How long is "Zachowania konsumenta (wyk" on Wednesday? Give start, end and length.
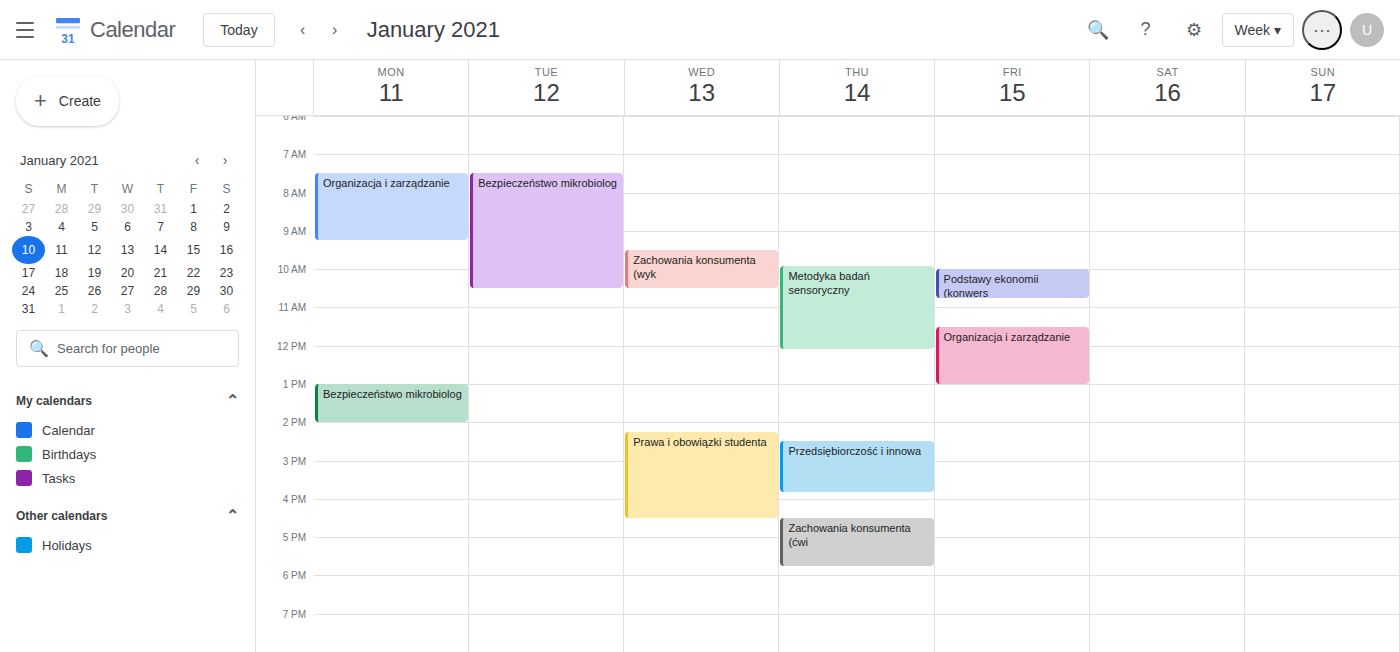
9:30 AM to 10:30 AM, 1 hour